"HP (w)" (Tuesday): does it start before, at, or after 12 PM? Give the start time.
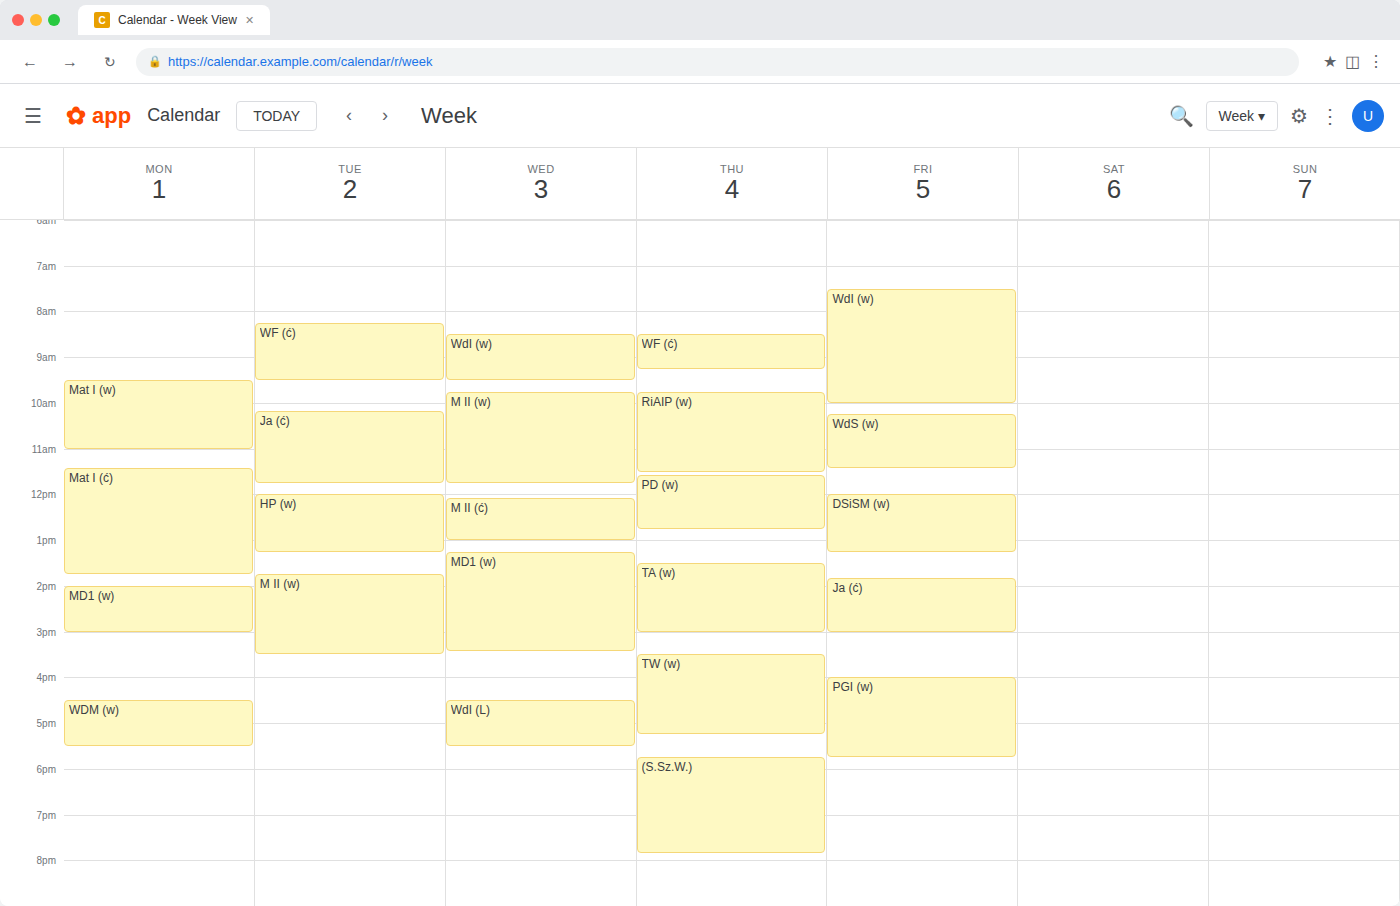
12:00 PM -- exactly at 12 PM, on the 12 PM line.